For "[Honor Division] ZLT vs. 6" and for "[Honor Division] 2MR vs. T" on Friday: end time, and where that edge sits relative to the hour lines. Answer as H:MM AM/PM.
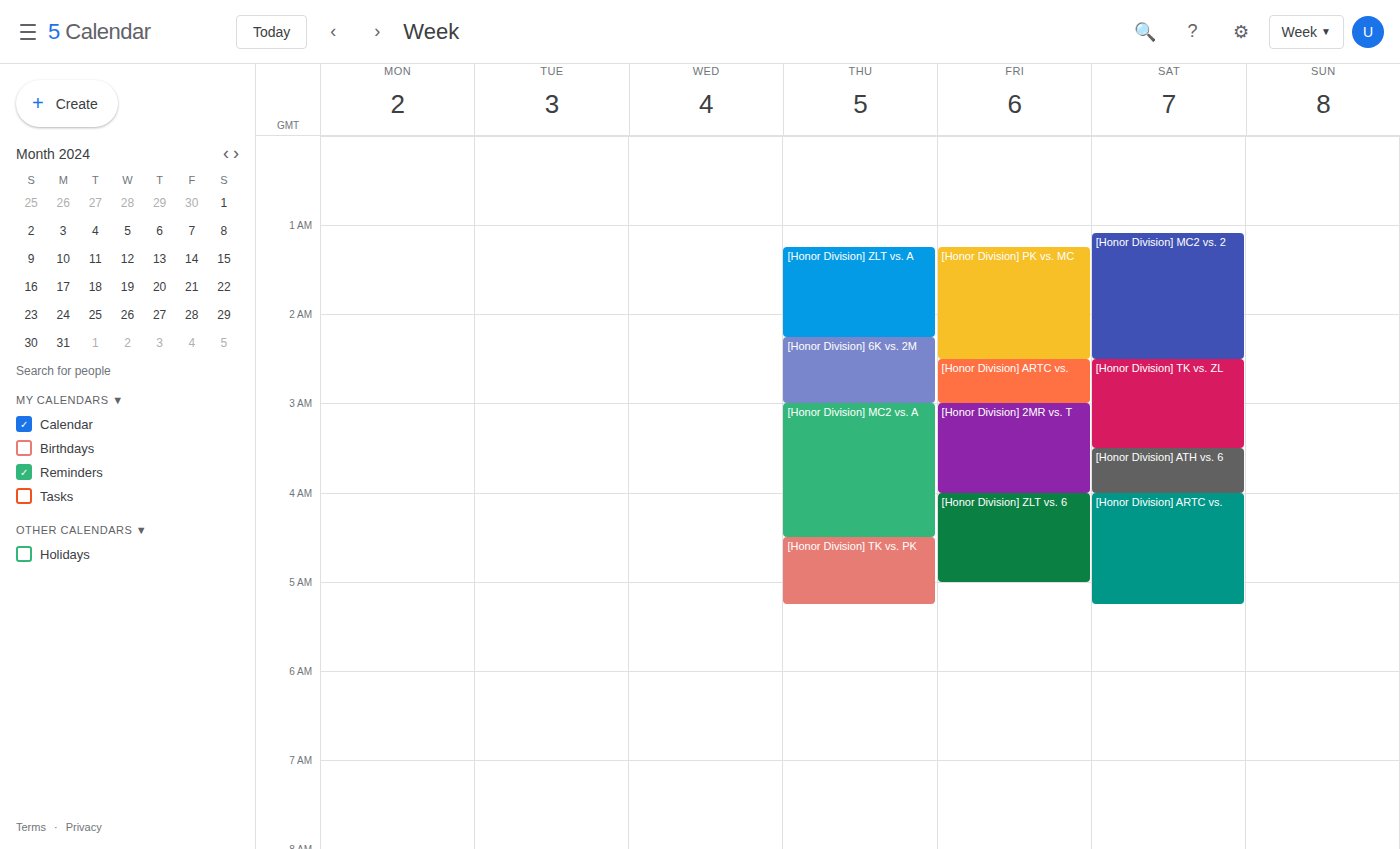
"[Honor Division] ZLT vs. 6": 5:00 AM, exactly on the 5 AM line. "[Honor Division] 2MR vs. T": 4:00 AM, exactly on the 4 AM line.